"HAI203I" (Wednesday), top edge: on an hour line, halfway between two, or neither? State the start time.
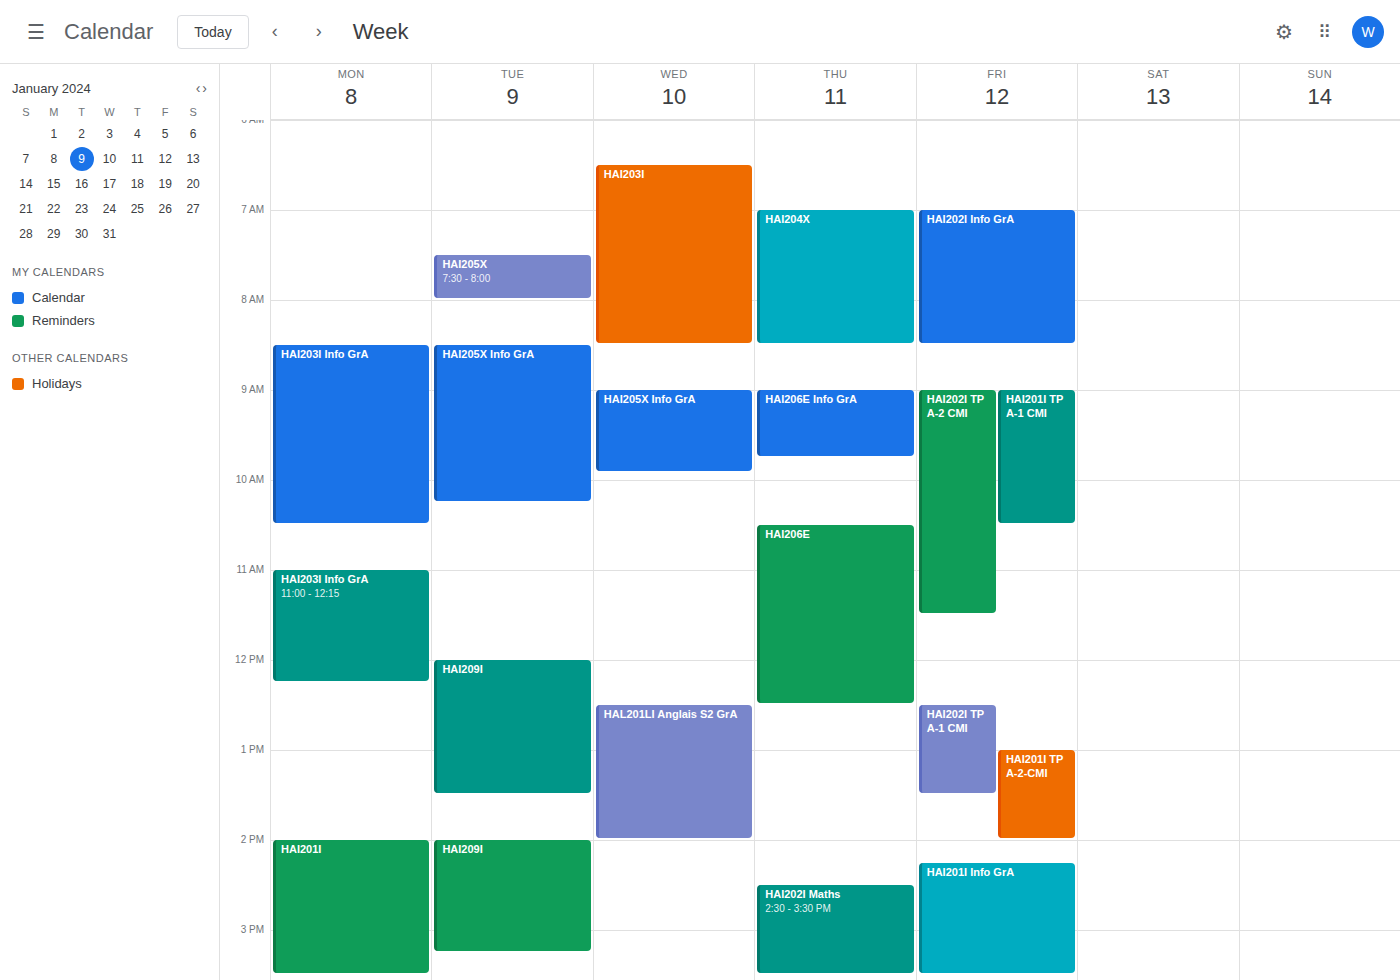
6:30 AM -- halfway between the 6 AM and 7 AM lines.